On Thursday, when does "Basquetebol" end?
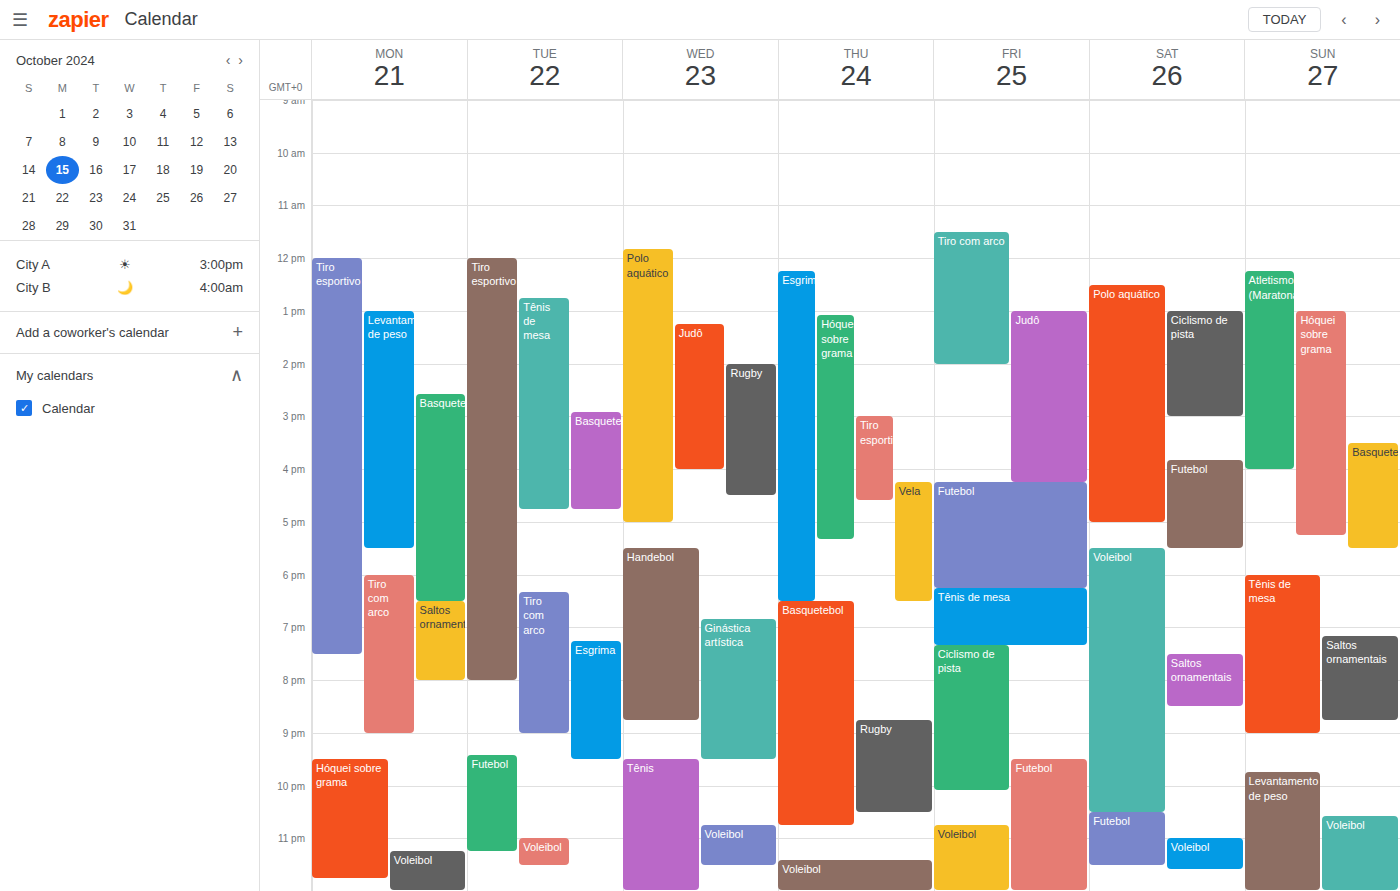
10:45 PM